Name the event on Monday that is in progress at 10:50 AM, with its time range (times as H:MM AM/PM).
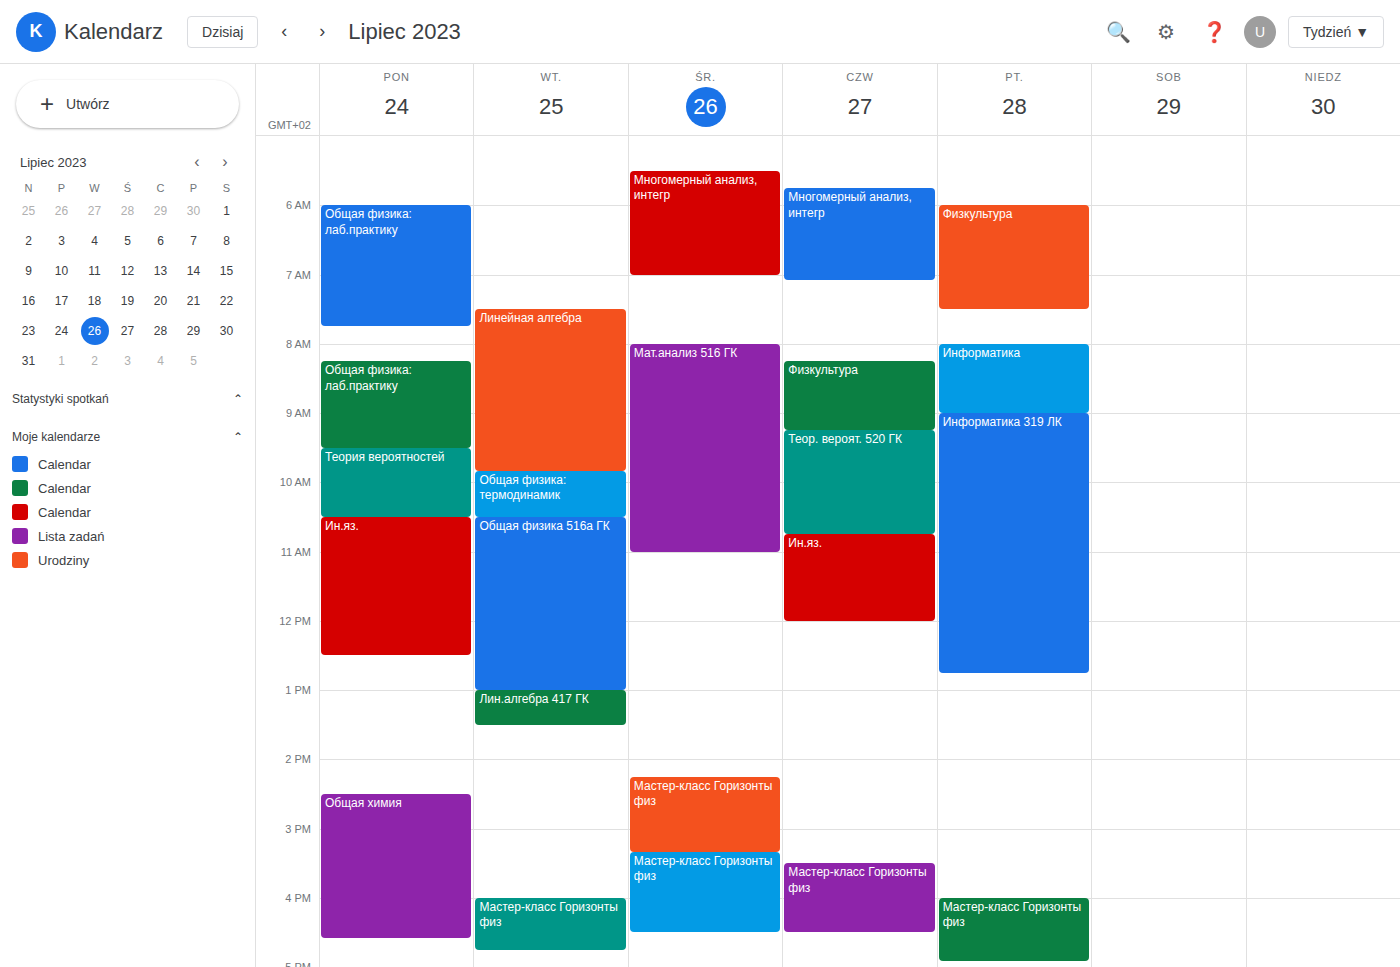
"Ин.яз.", 10:30 AM to 12:30 PM